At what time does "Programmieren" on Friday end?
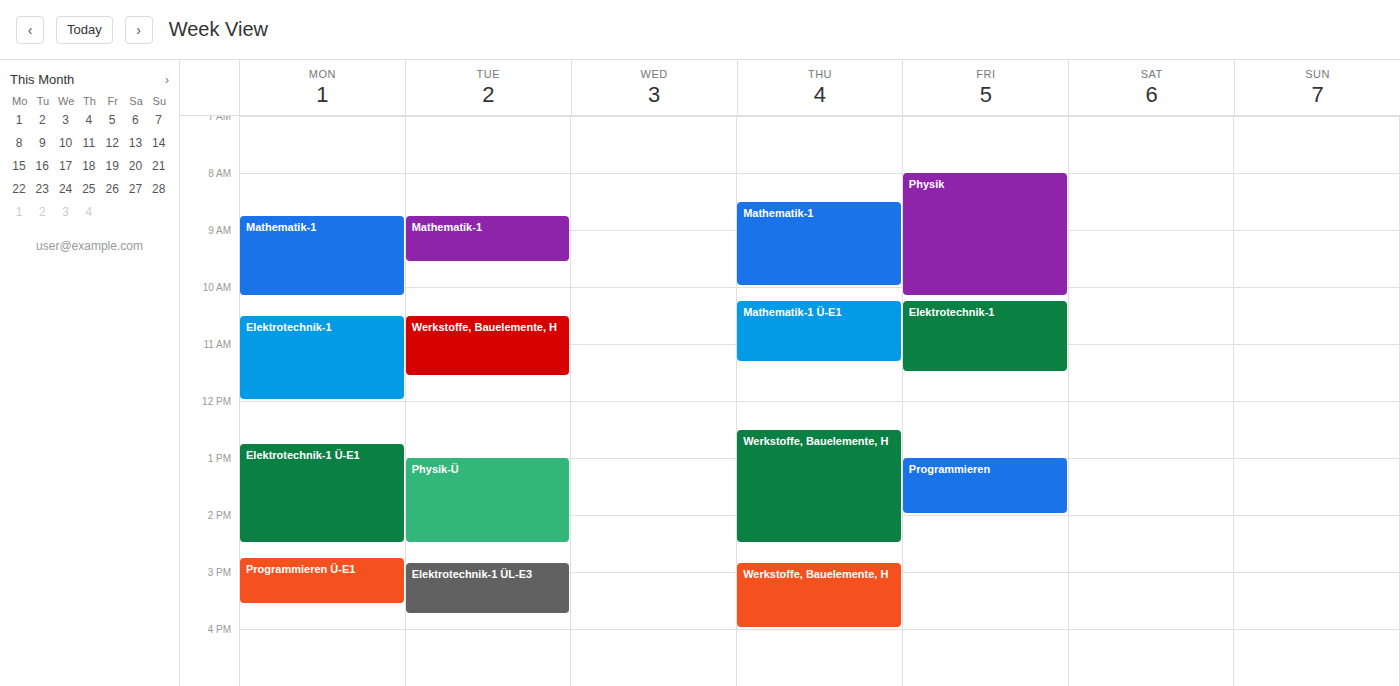
2:00 PM